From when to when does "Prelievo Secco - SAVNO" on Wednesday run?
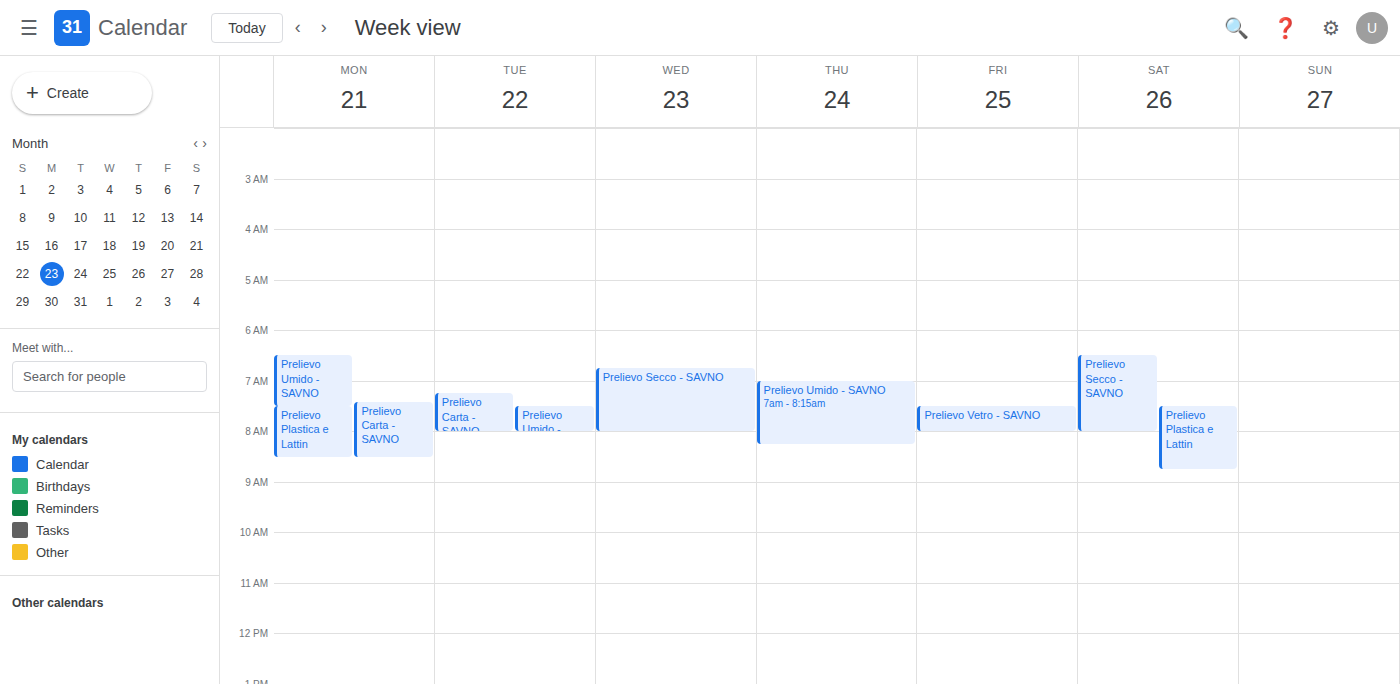
6:45 AM to 8:00 AM